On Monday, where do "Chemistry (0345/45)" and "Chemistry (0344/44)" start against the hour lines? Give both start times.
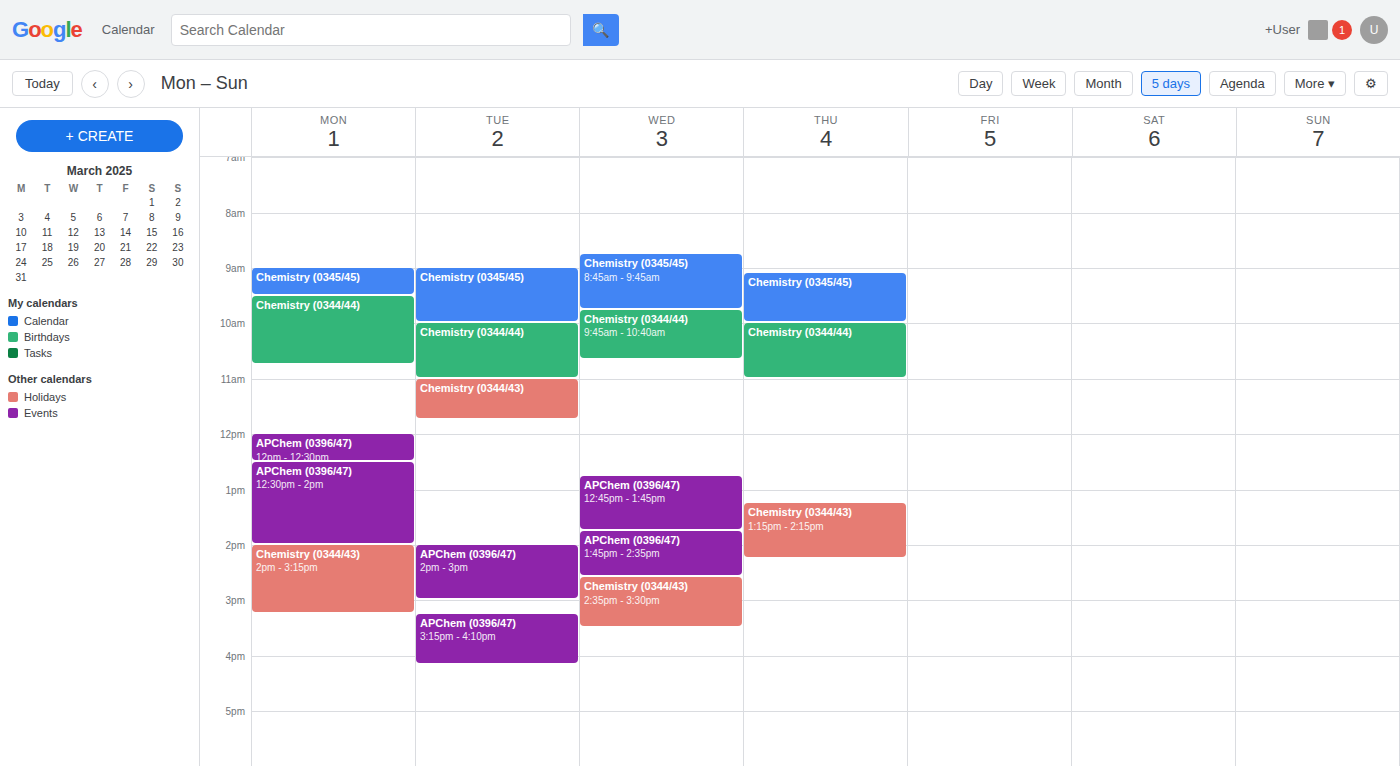
"Chemistry (0345/45)": 09:00, exactly on the 09:00 line. "Chemistry (0344/44)": 09:30, halfway between the 09:00 and 10:00 lines.